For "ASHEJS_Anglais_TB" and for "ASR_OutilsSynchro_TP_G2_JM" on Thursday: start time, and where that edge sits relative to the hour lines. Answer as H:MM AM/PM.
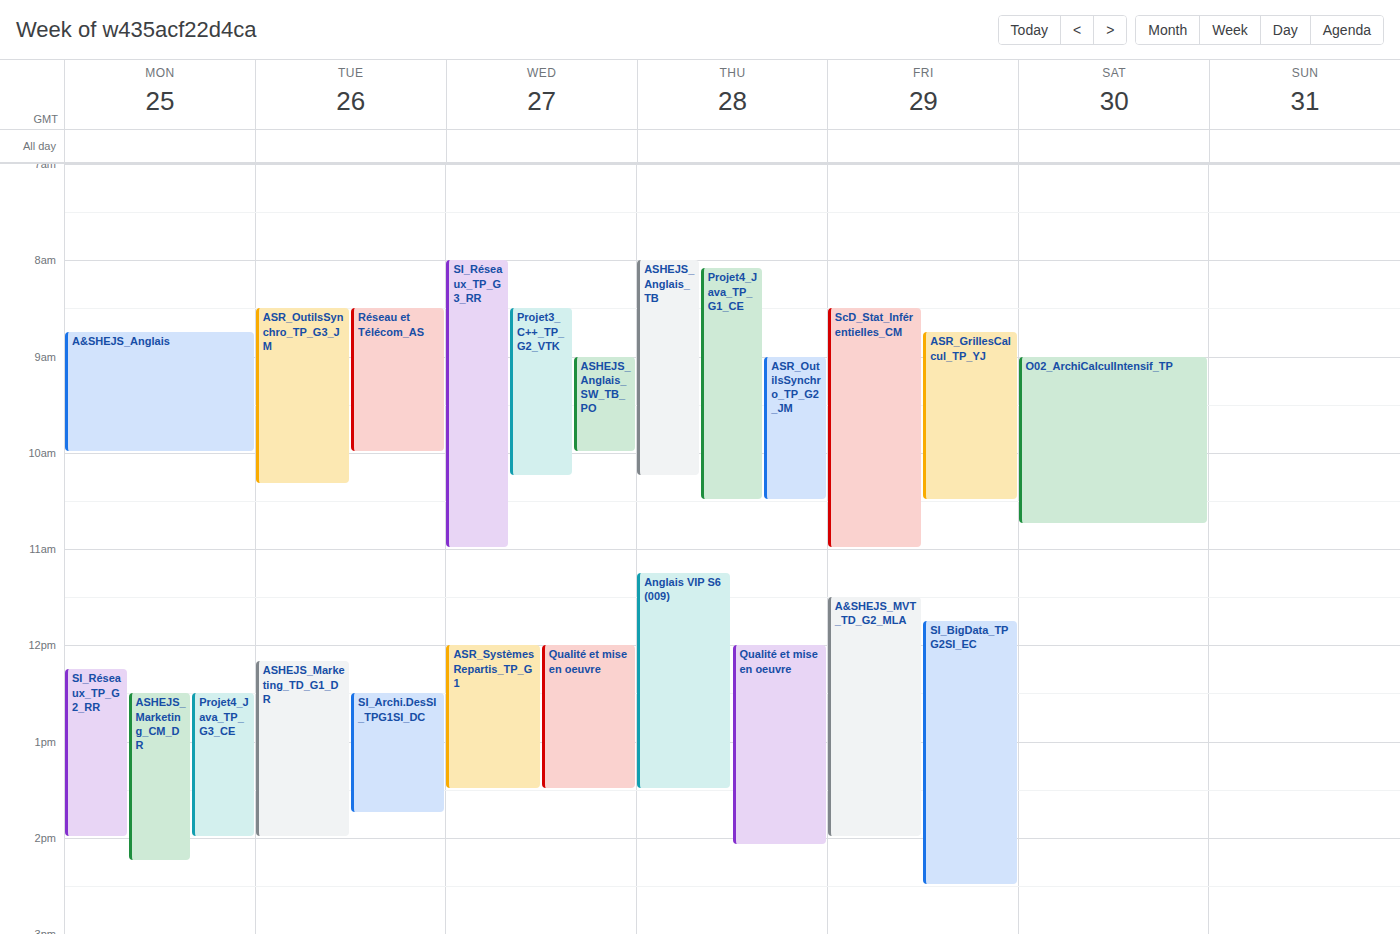
"ASHEJS_Anglais_TB": 8:00 AM, exactly on the 8 AM line. "ASR_OutilsSynchro_TP_G2_JM": 9:00 AM, exactly on the 9 AM line.